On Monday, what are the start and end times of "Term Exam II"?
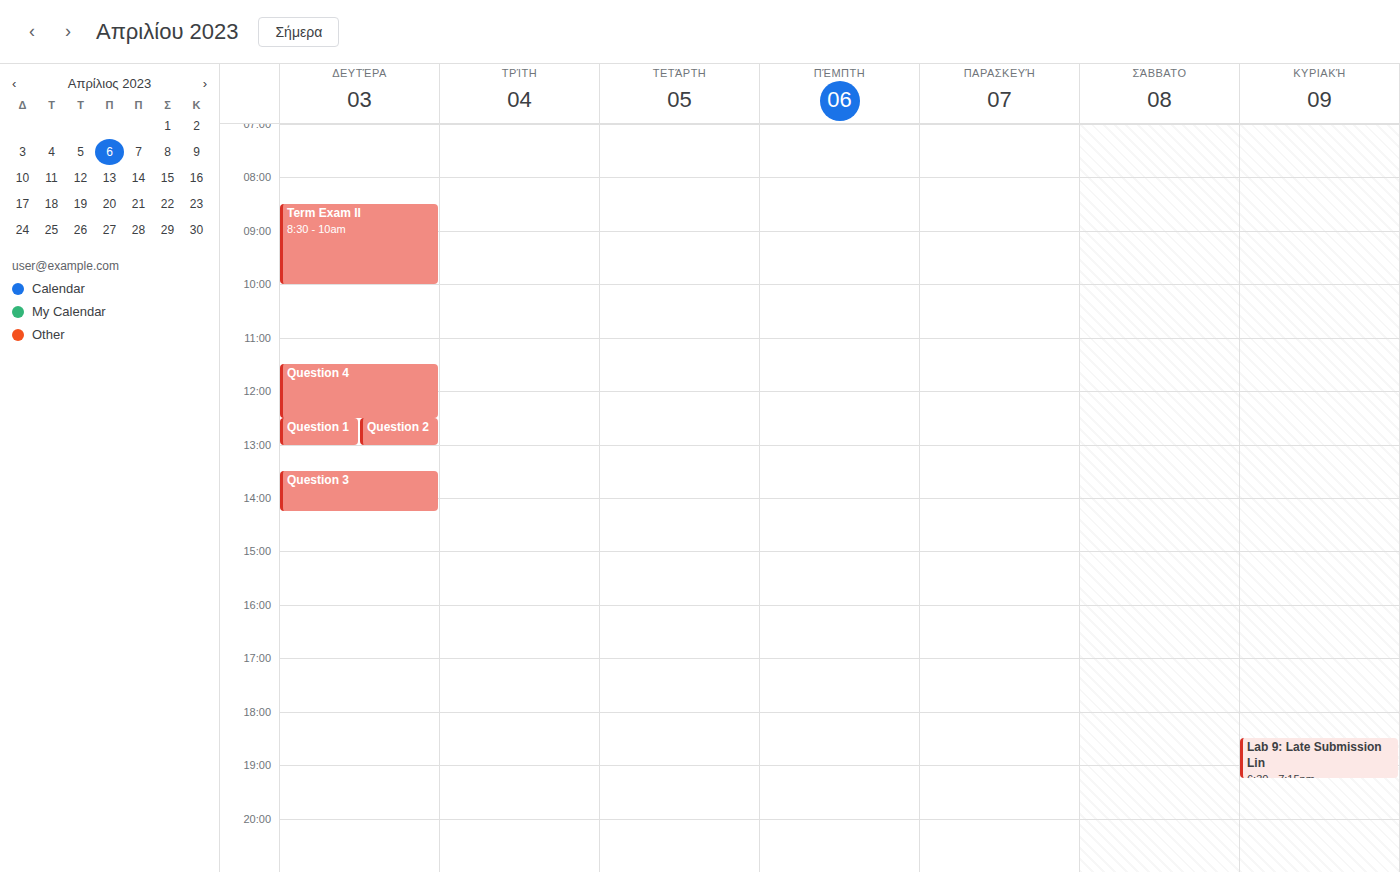
08:30 to 10:00